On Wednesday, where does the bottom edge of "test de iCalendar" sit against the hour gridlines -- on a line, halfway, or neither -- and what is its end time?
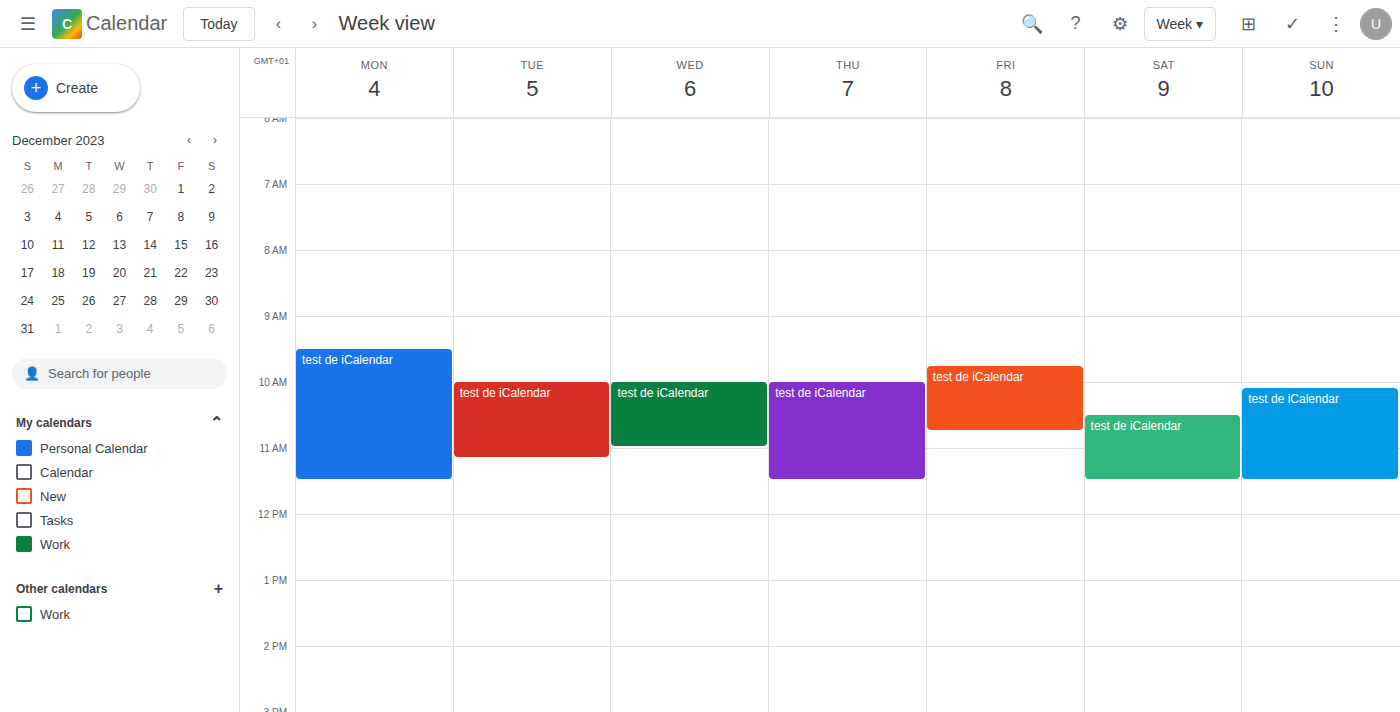
11:00 AM -- exactly on the 11 AM line.